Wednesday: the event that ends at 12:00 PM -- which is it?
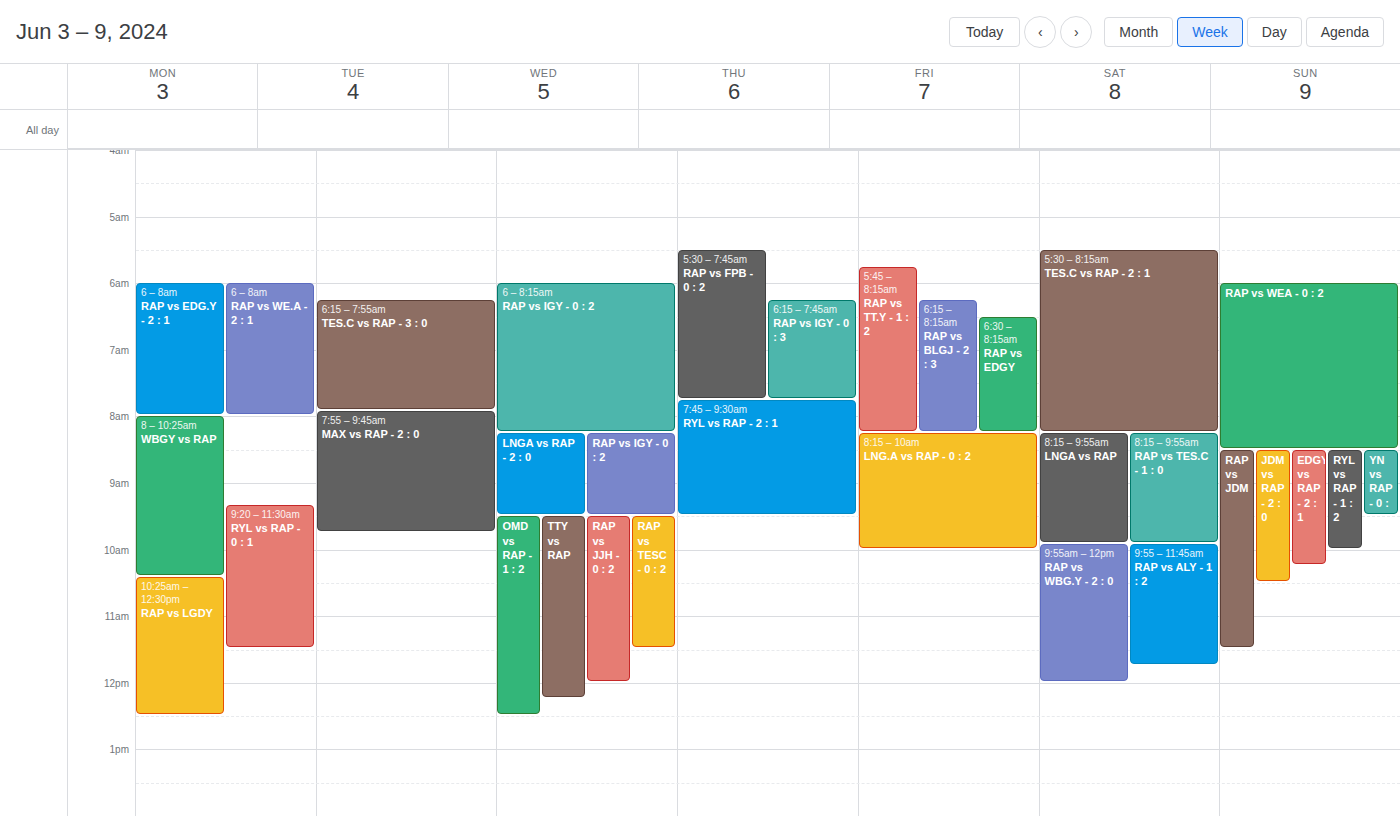
"RAP vs JJH - 0 : 2"